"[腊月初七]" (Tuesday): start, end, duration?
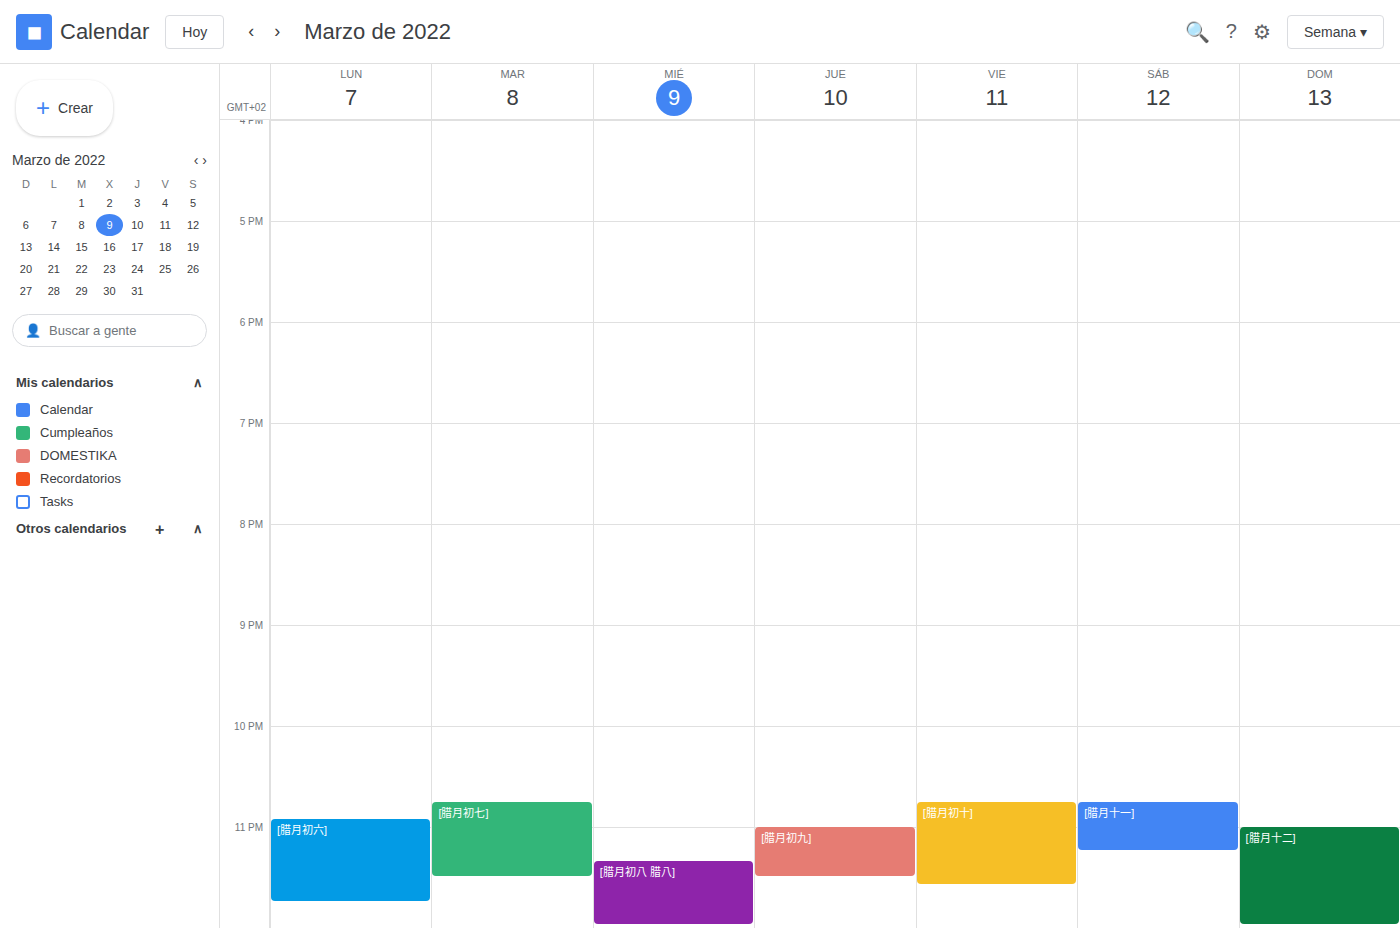
10:45 PM to 11:30 PM, 45 minutes